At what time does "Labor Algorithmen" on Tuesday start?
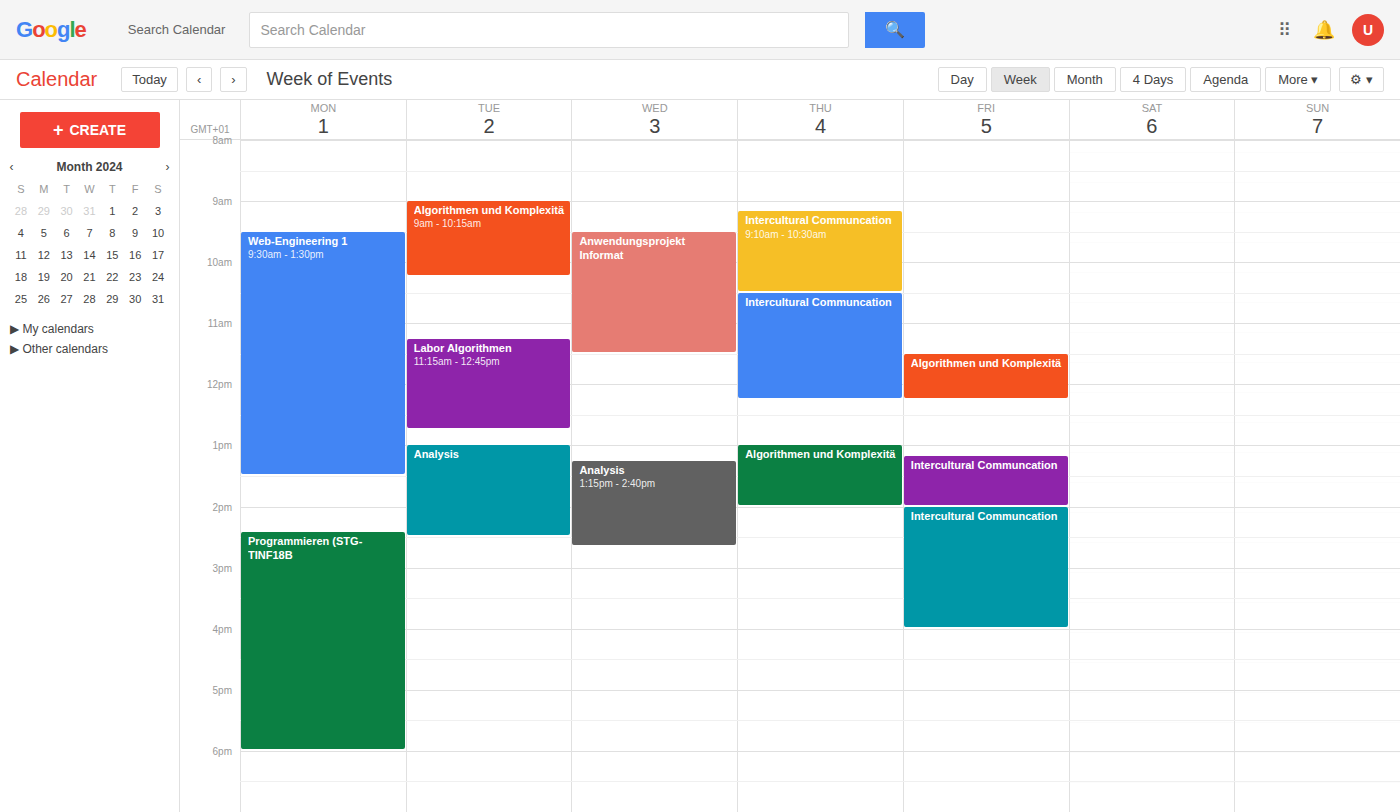
11:15 AM